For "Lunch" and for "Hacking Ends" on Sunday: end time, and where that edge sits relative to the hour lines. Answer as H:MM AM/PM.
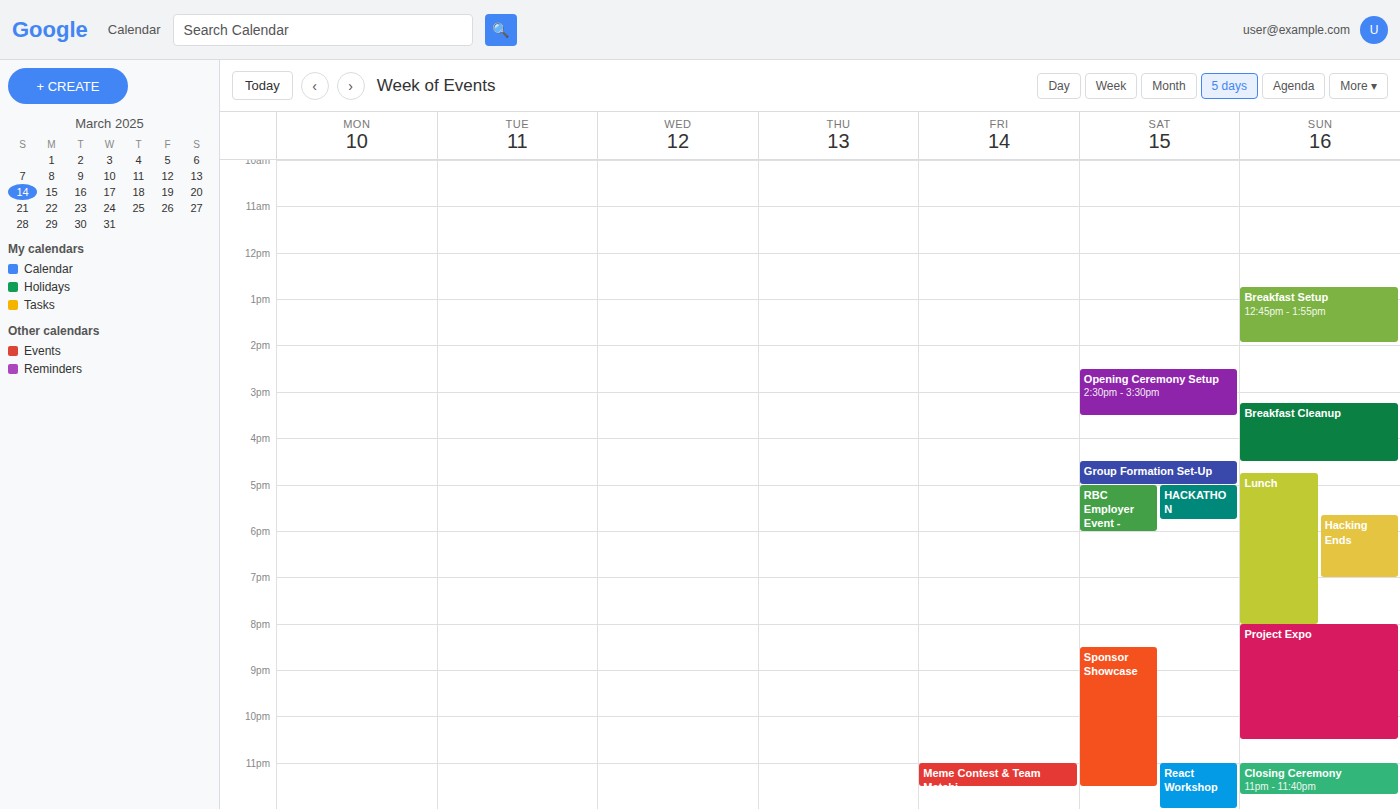
"Lunch": 8:00 PM, exactly on the 8 PM line. "Hacking Ends": 7:00 PM, exactly on the 7 PM line.